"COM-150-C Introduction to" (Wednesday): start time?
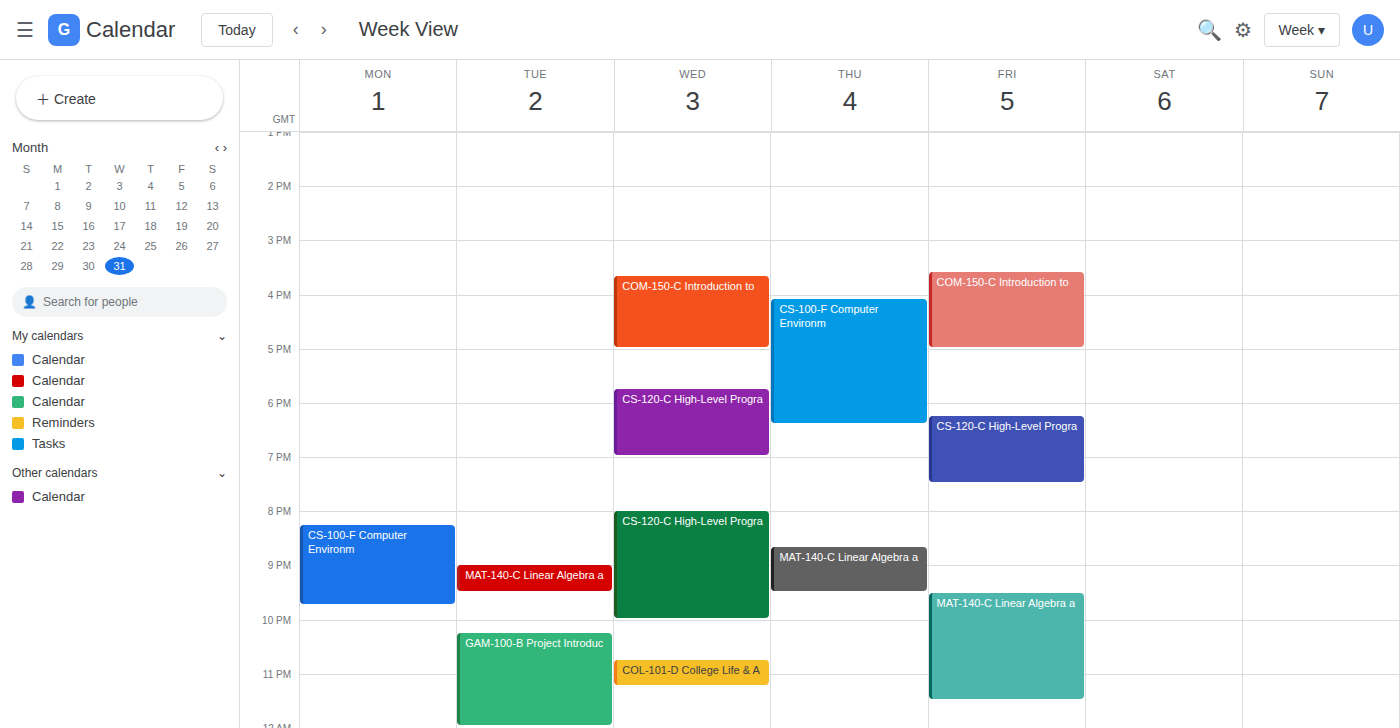
3:40 PM